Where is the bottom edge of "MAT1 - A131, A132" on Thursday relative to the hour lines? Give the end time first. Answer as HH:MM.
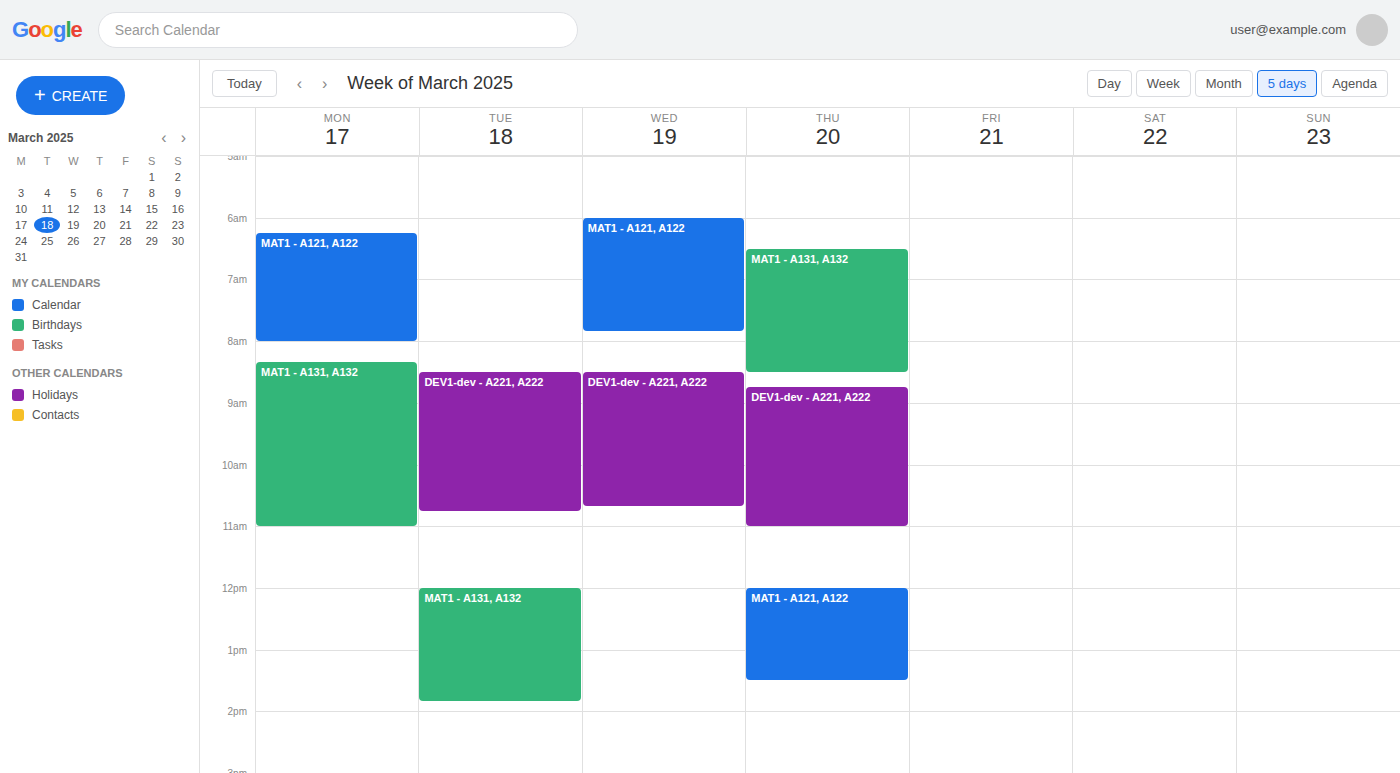
08:30 -- halfway between the 08:00 and 09:00 lines.